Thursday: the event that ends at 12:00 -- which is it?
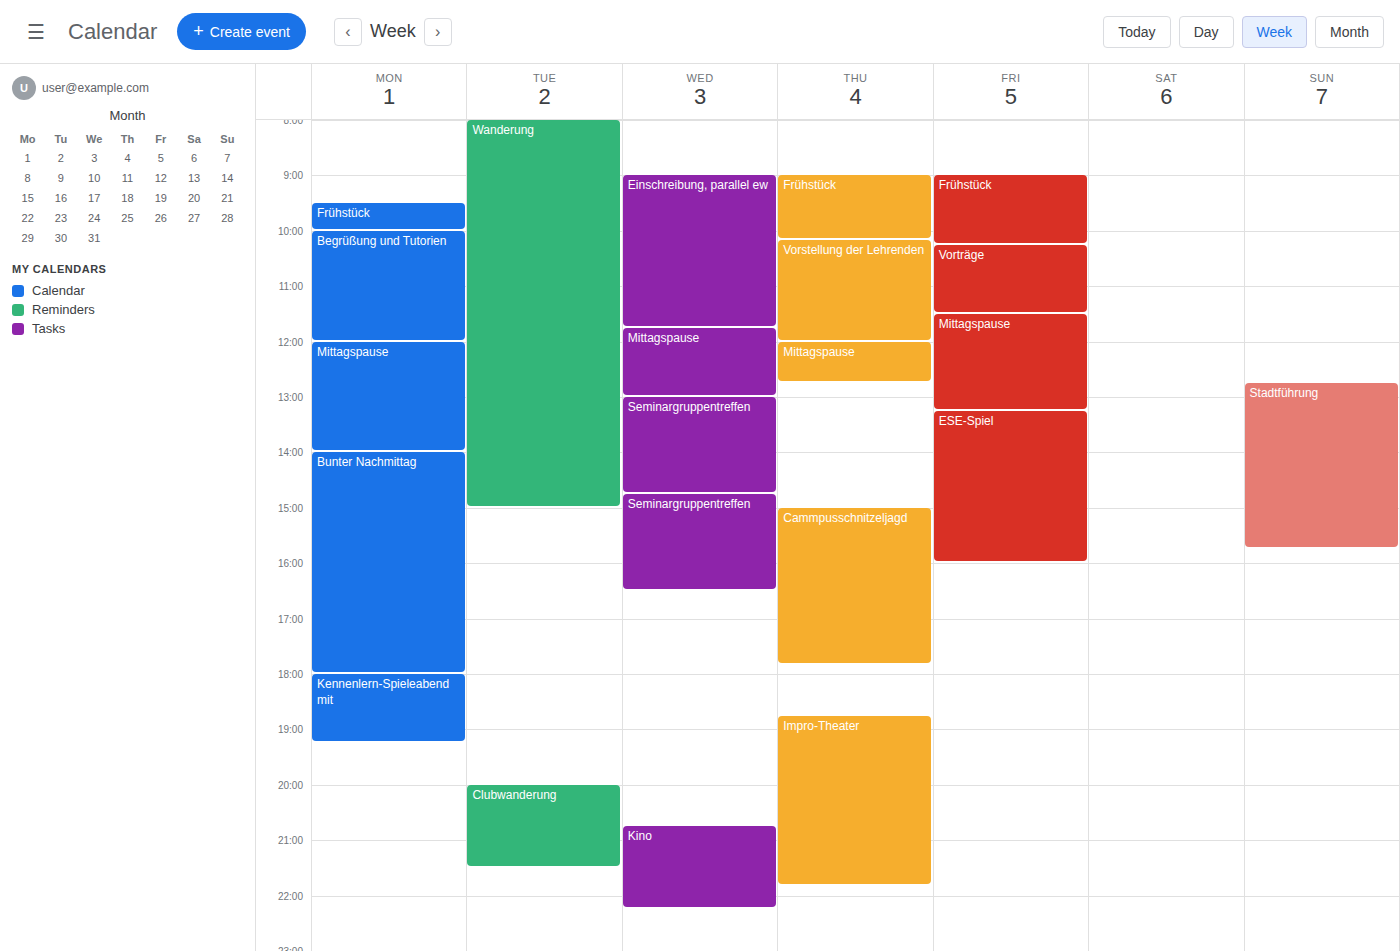
"Vorstellung der Lehrenden"